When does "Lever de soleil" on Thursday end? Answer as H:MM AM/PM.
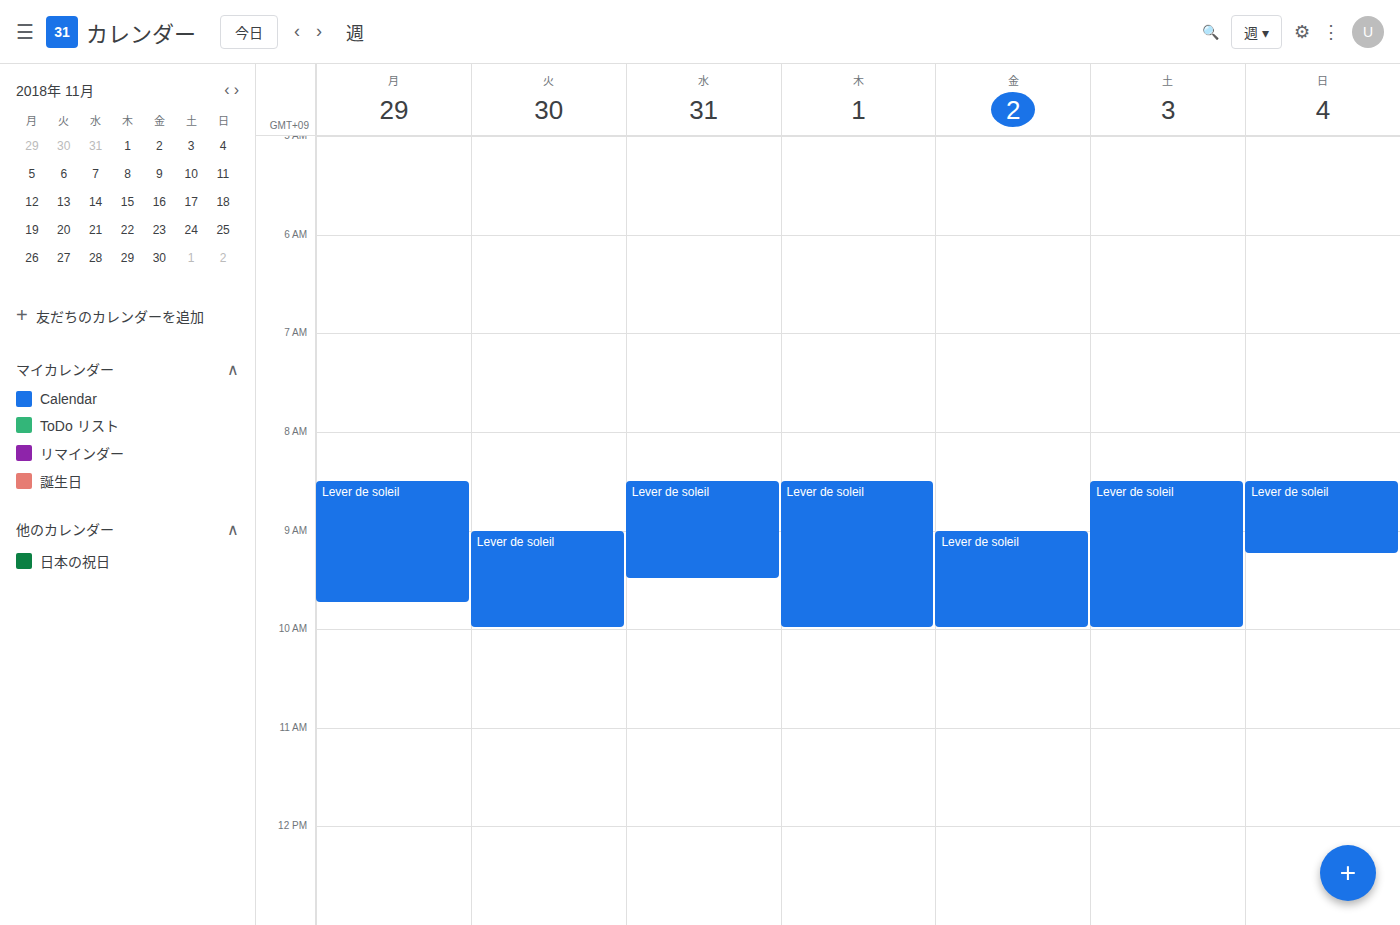
10:00 AM